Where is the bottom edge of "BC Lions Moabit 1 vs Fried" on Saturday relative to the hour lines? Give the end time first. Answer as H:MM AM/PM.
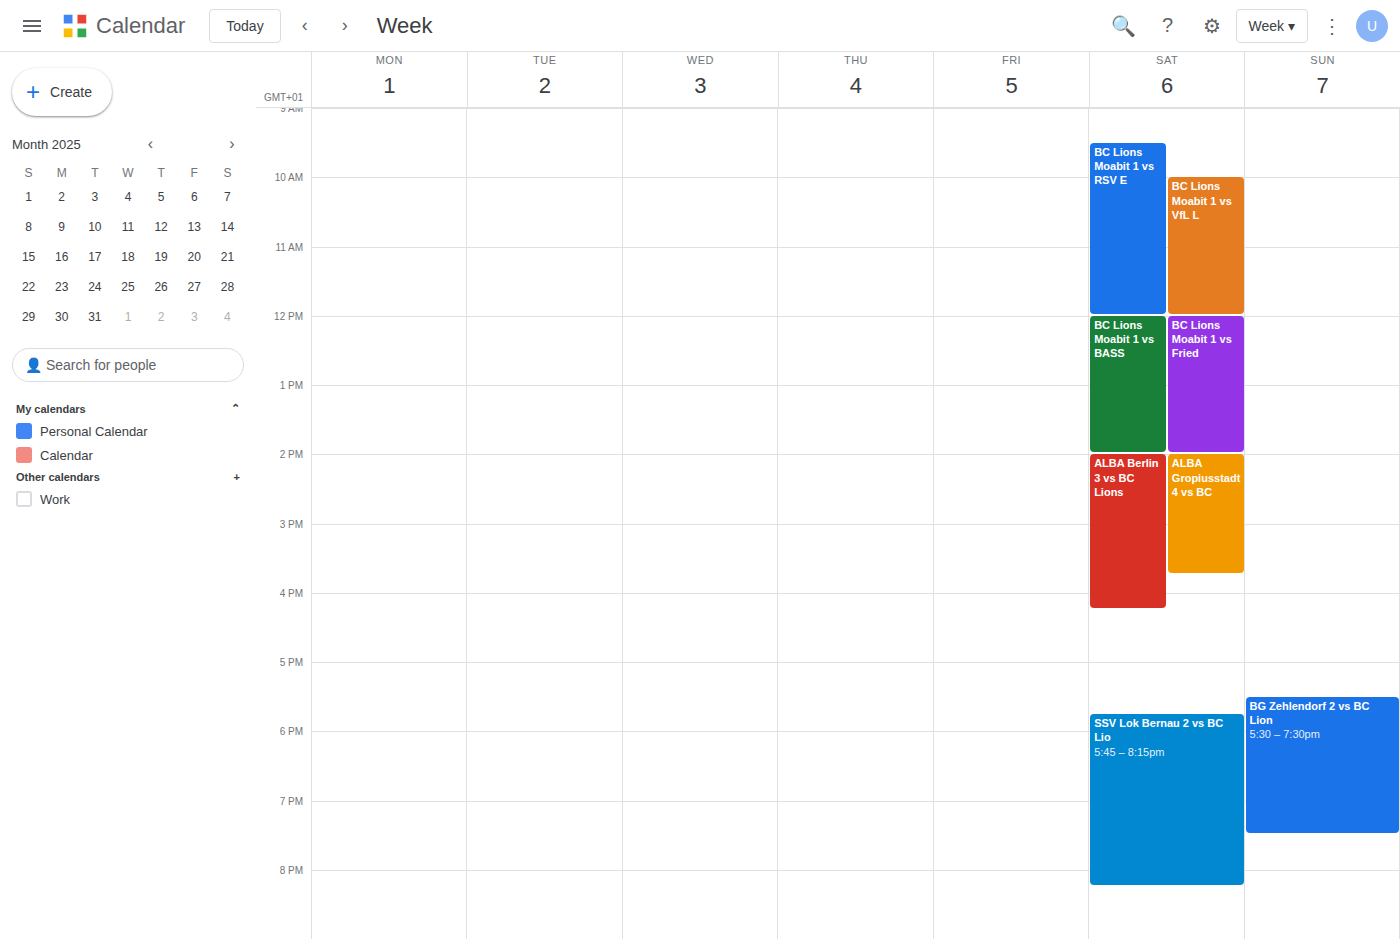
2:00 PM -- exactly on the 2 PM line.